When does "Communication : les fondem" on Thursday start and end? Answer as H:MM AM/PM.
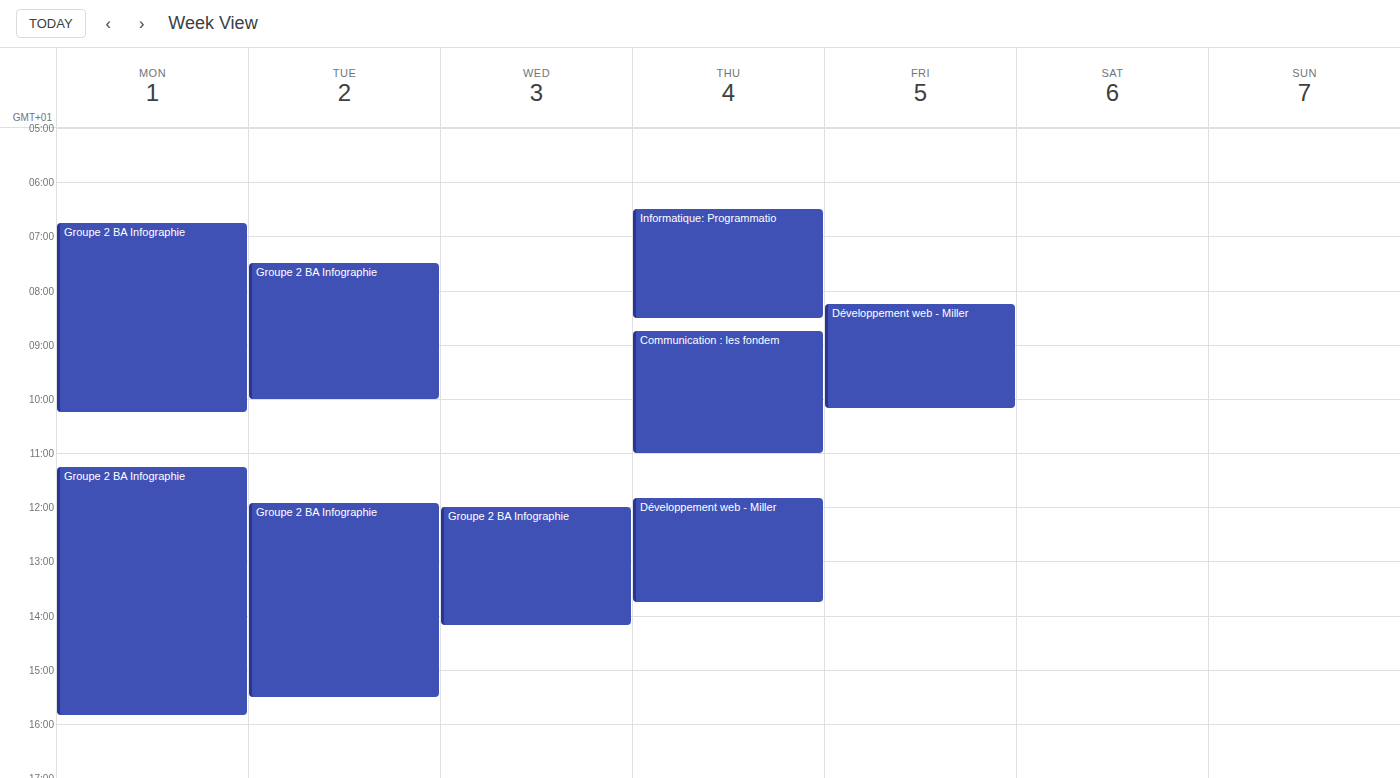
8:45 AM to 11:00 AM